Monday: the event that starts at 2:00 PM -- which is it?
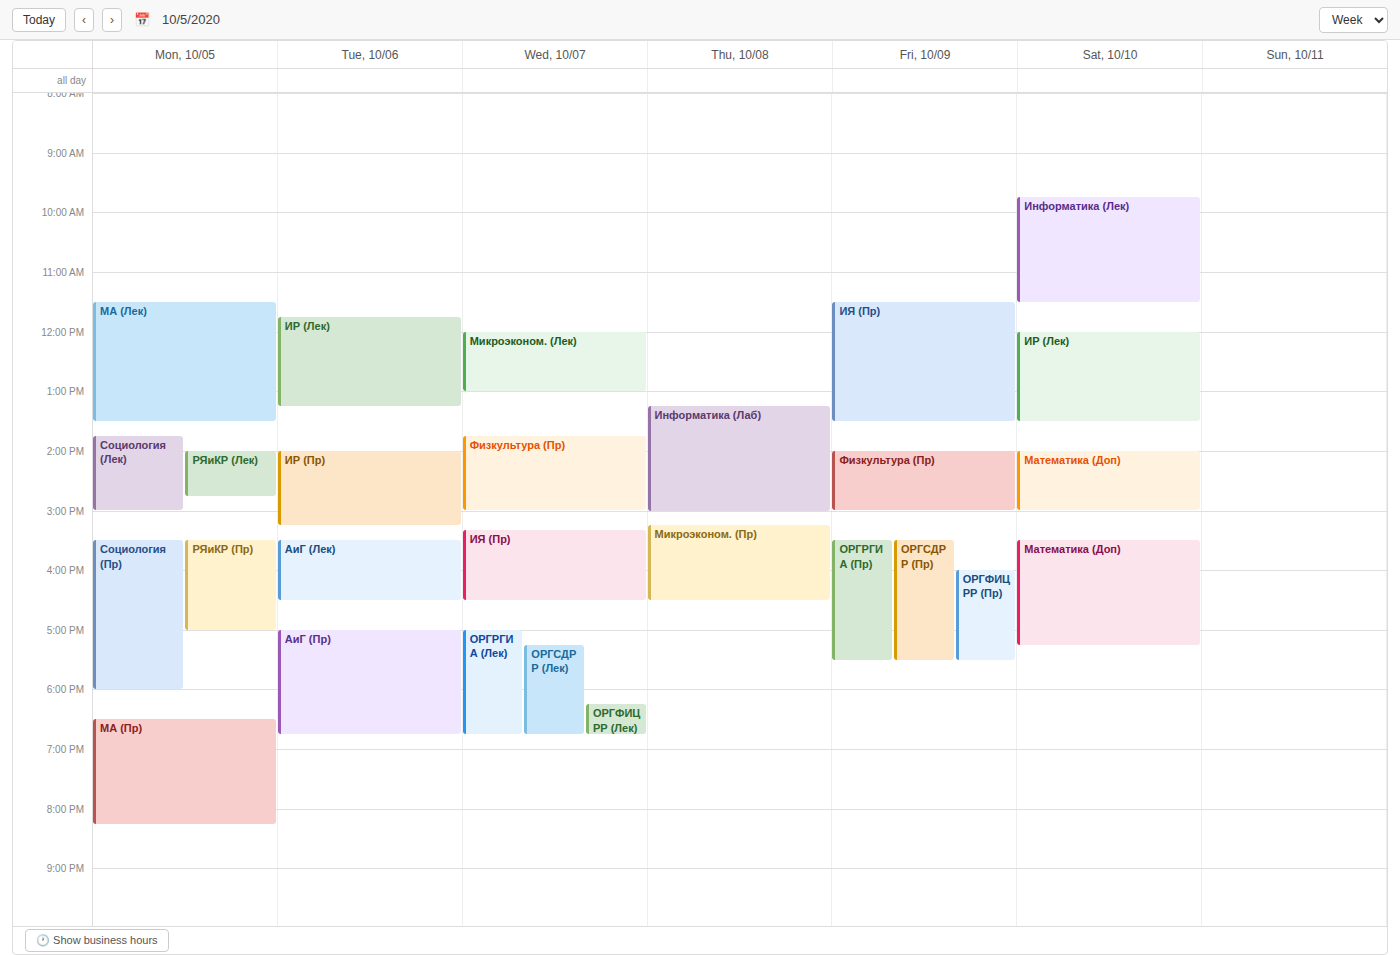
"РЯиКР (Лек)"